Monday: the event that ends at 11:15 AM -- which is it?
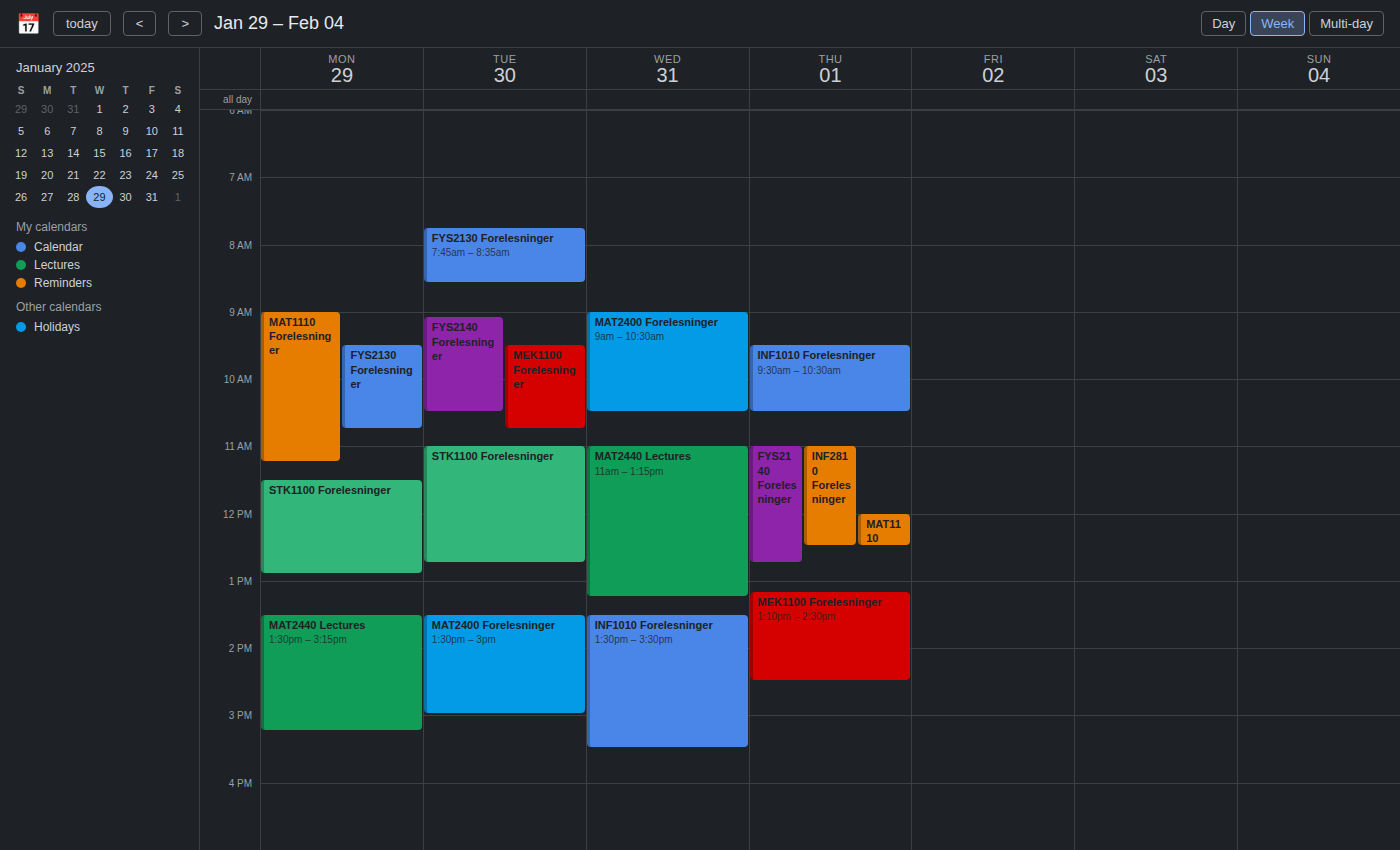
"MAT1110 Forelesninger"